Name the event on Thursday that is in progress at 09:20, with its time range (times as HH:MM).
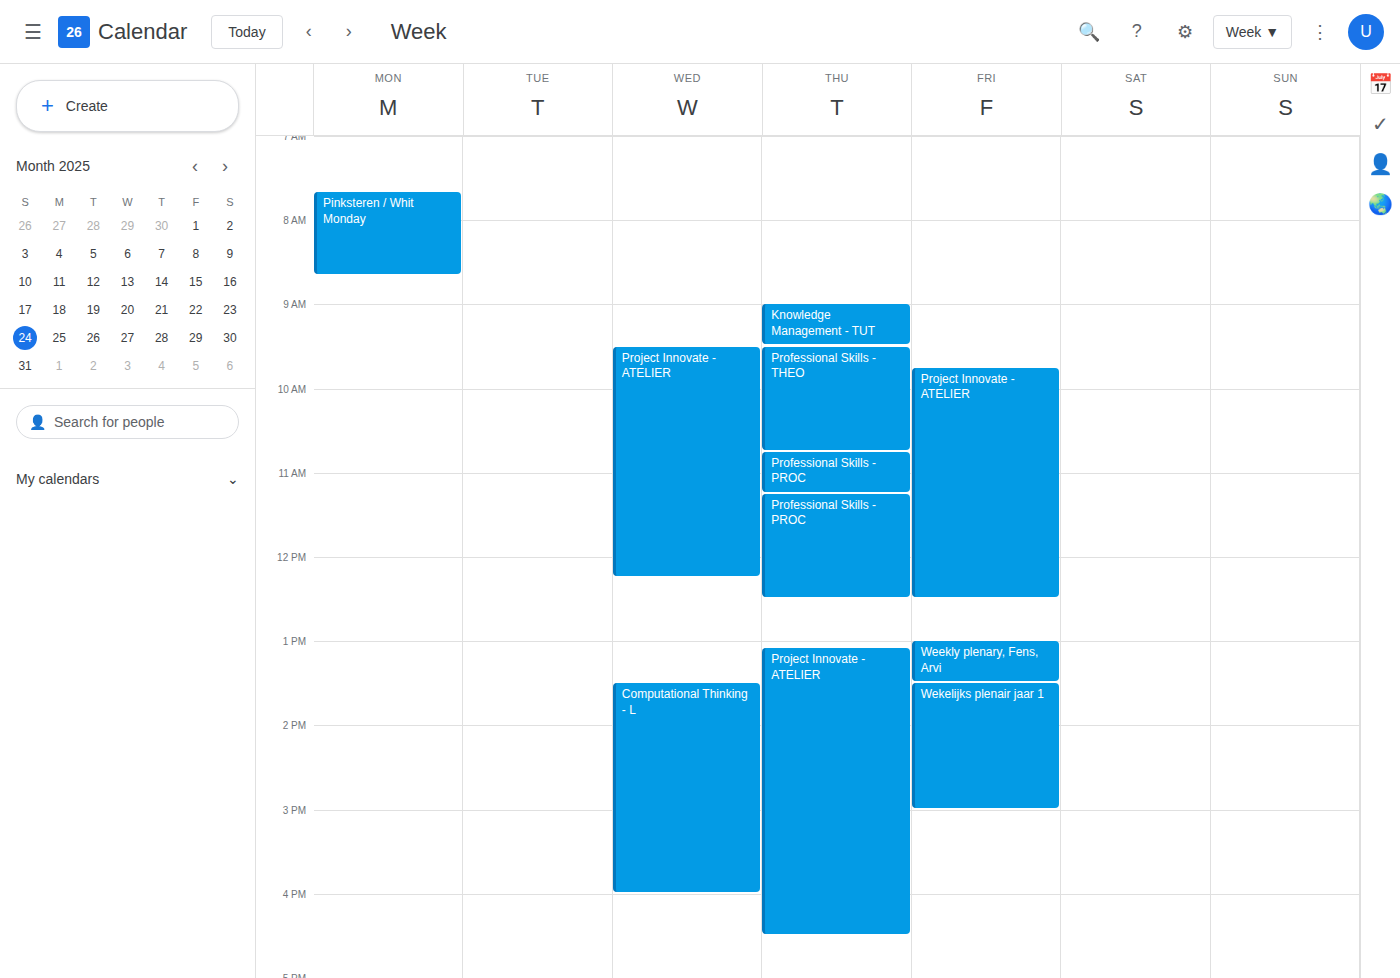
"Knowledge Management - TUT", 09:00 to 09:30